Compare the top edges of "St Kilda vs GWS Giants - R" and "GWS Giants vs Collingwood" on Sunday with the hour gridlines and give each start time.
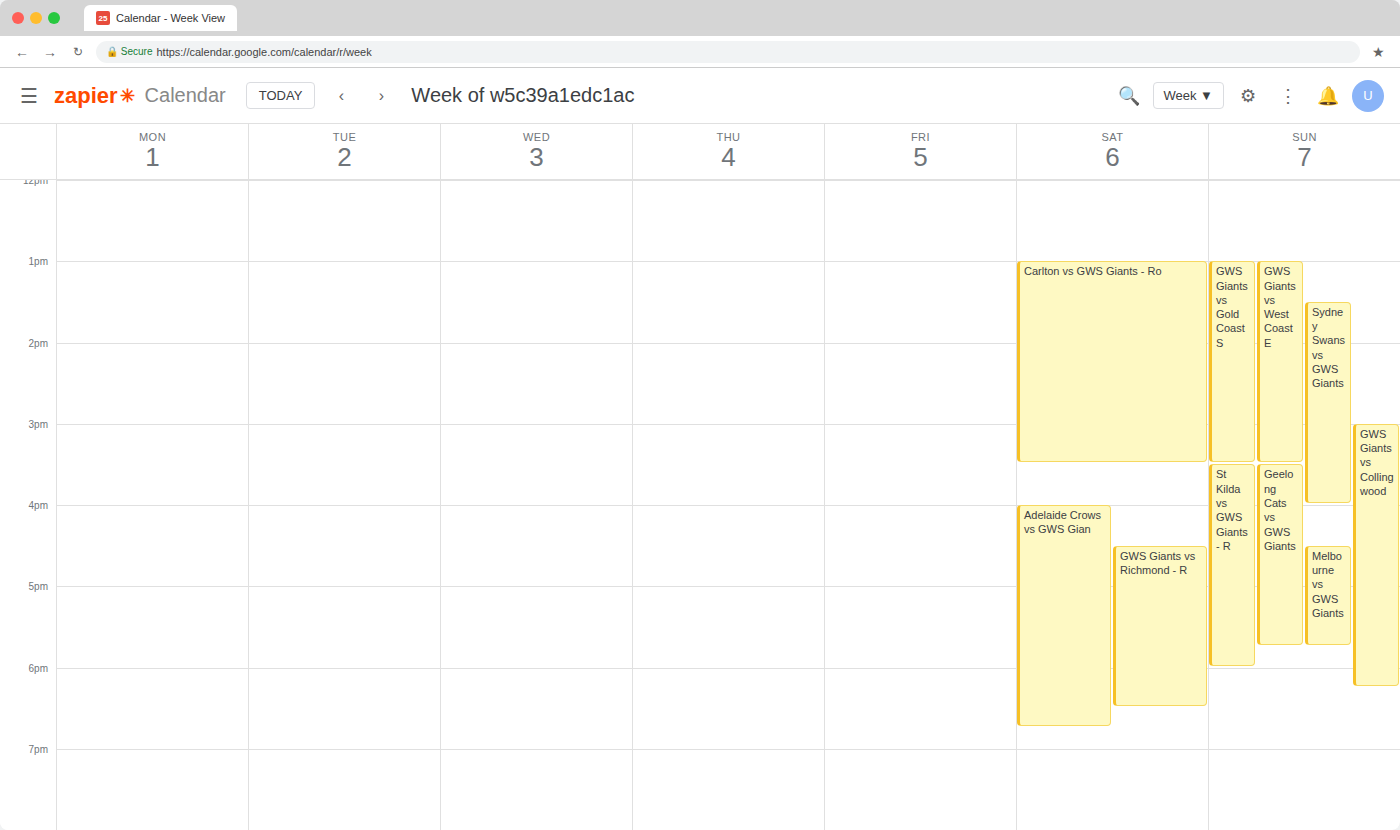
"St Kilda vs GWS Giants - R": 3:30 PM, halfway between the 3 PM and 4 PM lines. "GWS Giants vs Collingwood": 3:00 PM, exactly on the 3 PM line.